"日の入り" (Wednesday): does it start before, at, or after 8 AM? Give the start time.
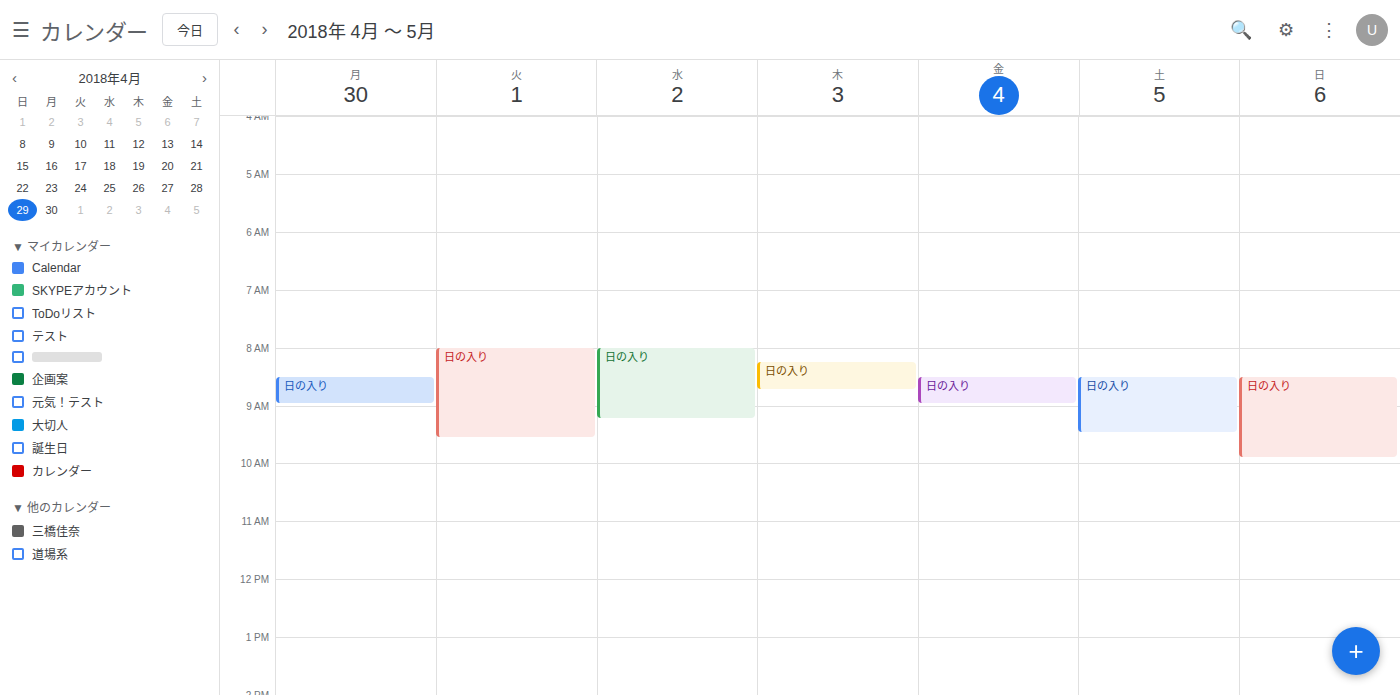
8:00 AM -- exactly at 8 AM, on the 8 AM line.